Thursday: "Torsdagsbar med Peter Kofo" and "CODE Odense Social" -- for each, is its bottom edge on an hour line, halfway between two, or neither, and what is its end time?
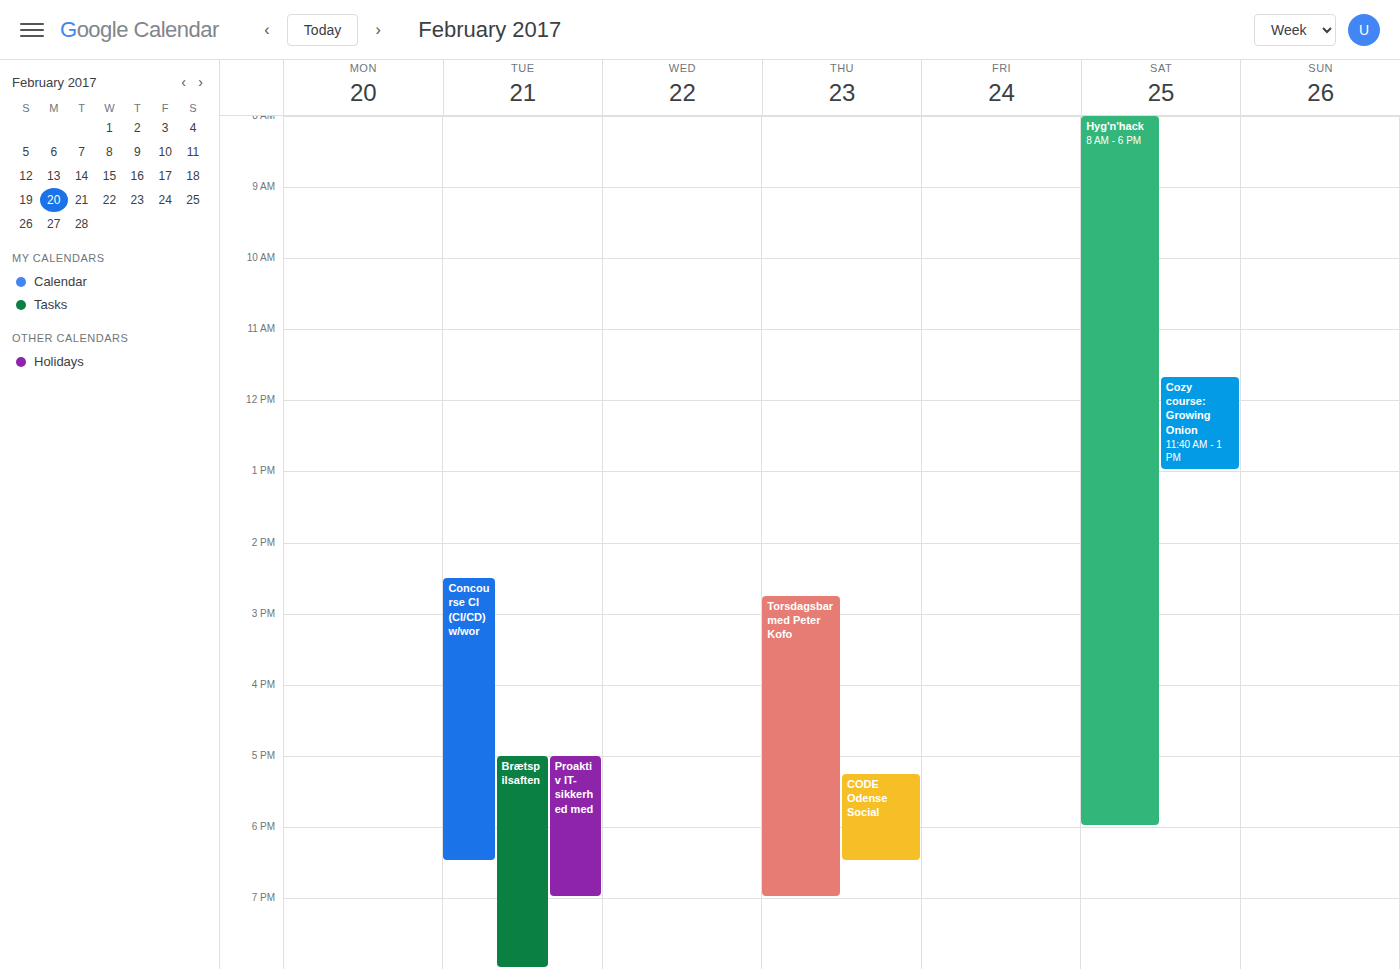
"Torsdagsbar med Peter Kofo": 7:00 PM, exactly on the 7 PM line. "CODE Odense Social": 6:30 PM, halfway between the 6 PM and 7 PM lines.